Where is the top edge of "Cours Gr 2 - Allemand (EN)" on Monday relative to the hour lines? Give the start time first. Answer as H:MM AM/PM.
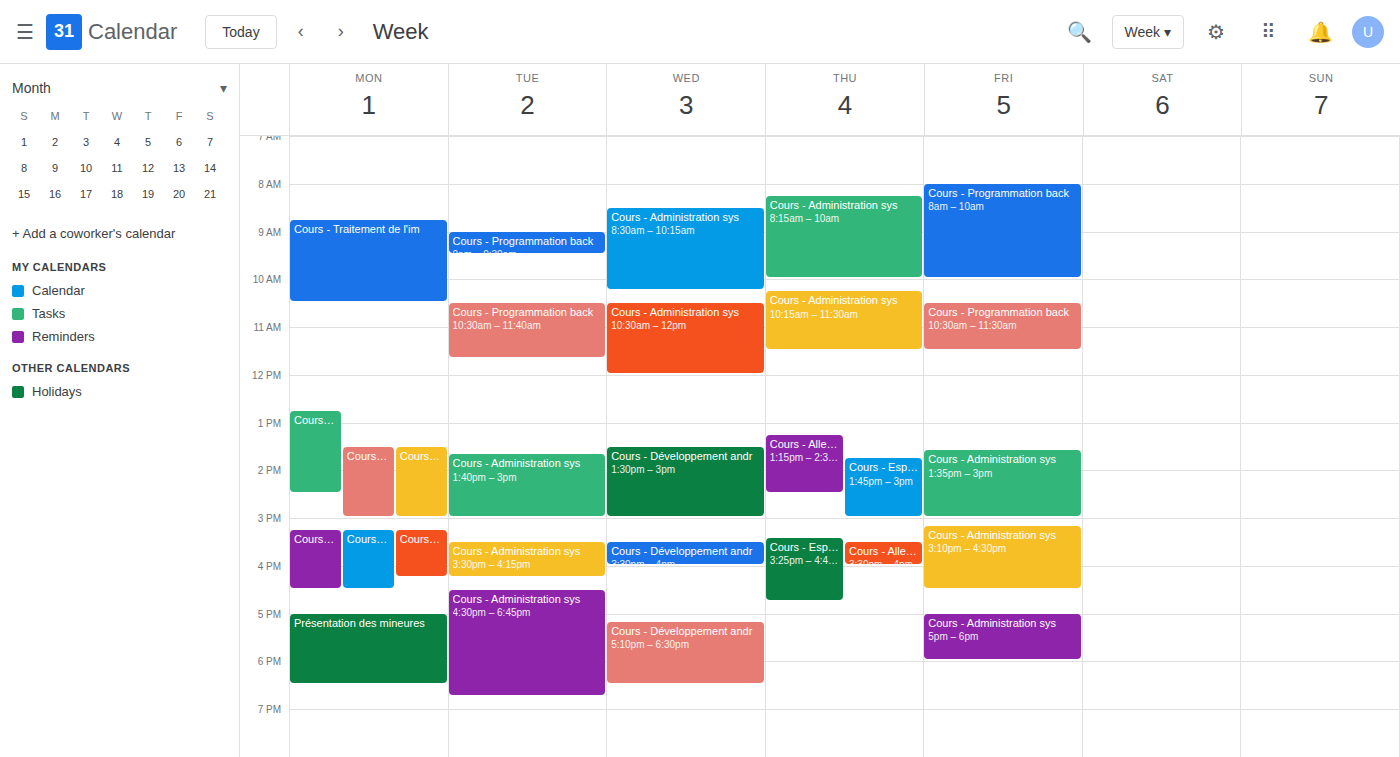
3:15 PM -- neither: a quarter of the way from the 3 PM line to the 4 PM line.